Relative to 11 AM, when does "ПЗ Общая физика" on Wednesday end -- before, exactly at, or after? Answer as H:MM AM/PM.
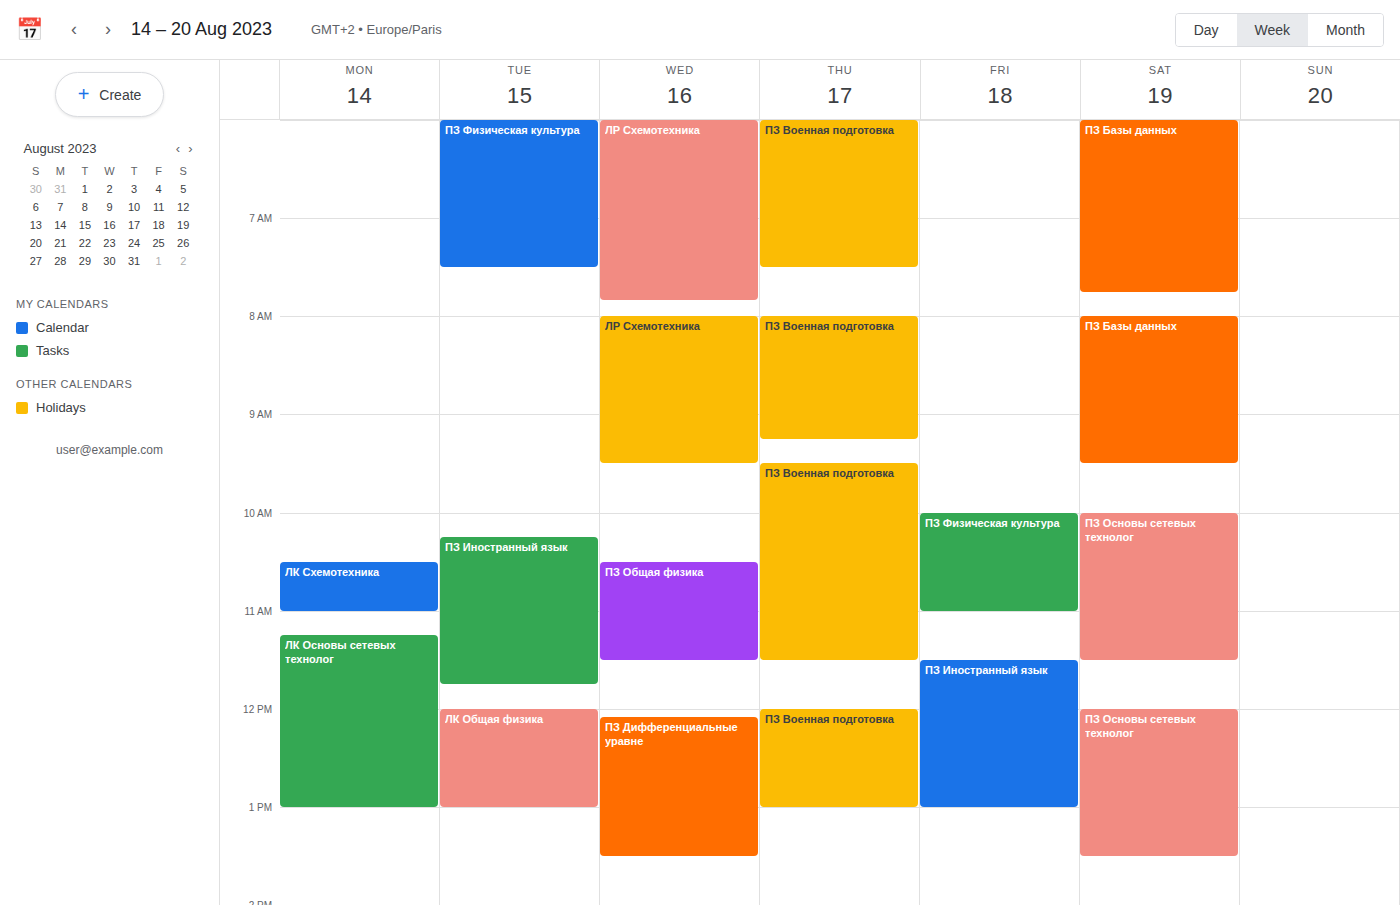
11:30 AM -- after 11 AM, 30 minutes below the 11 AM line.